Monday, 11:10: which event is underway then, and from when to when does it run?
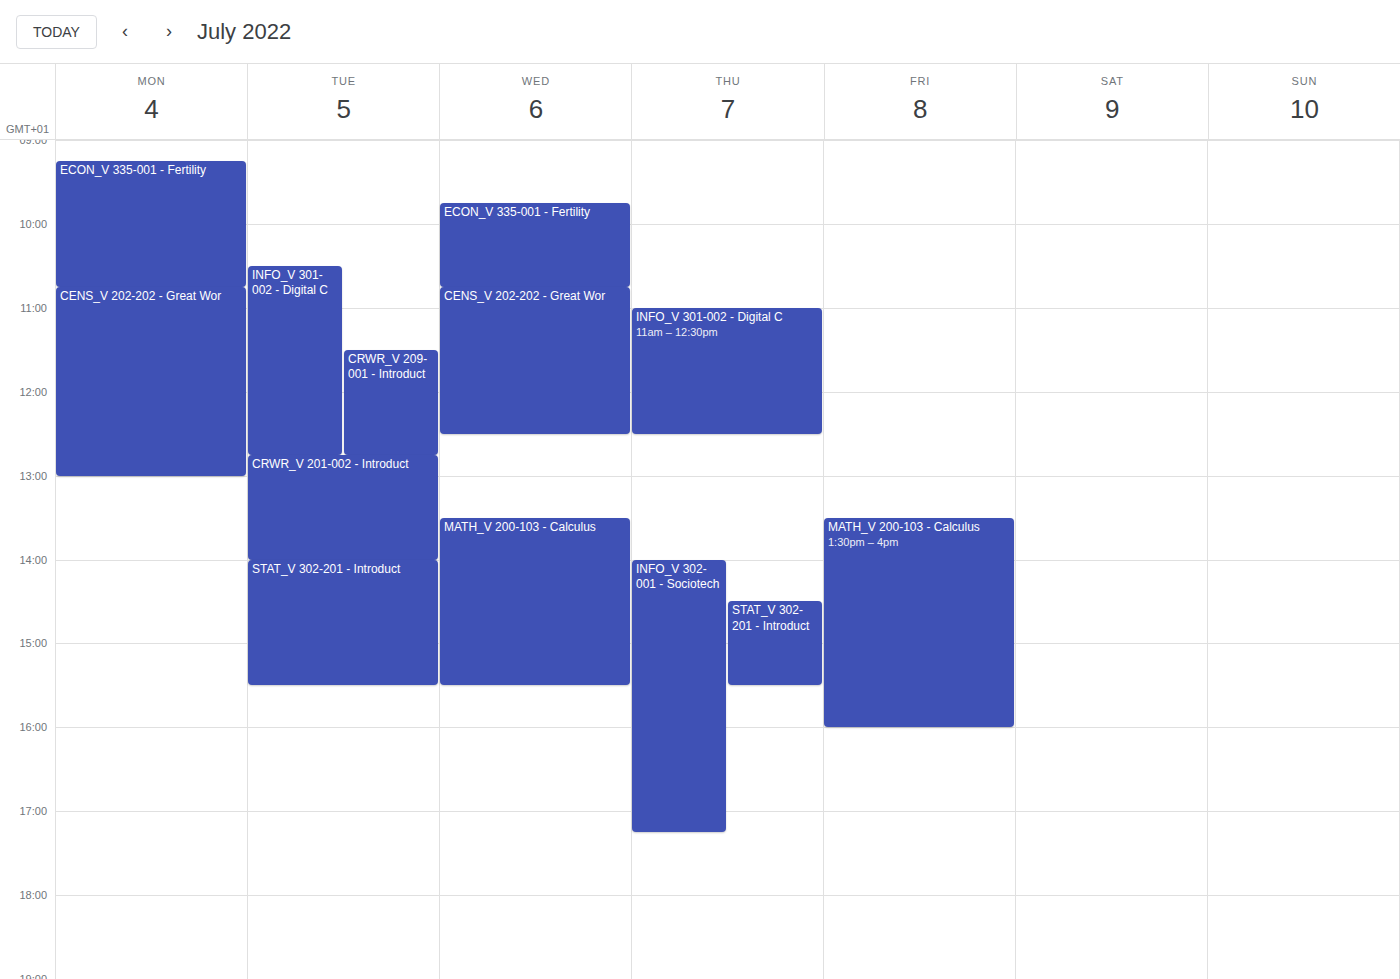
"CENS_V 202-202 - Great Wor", 10:45 to 13:00